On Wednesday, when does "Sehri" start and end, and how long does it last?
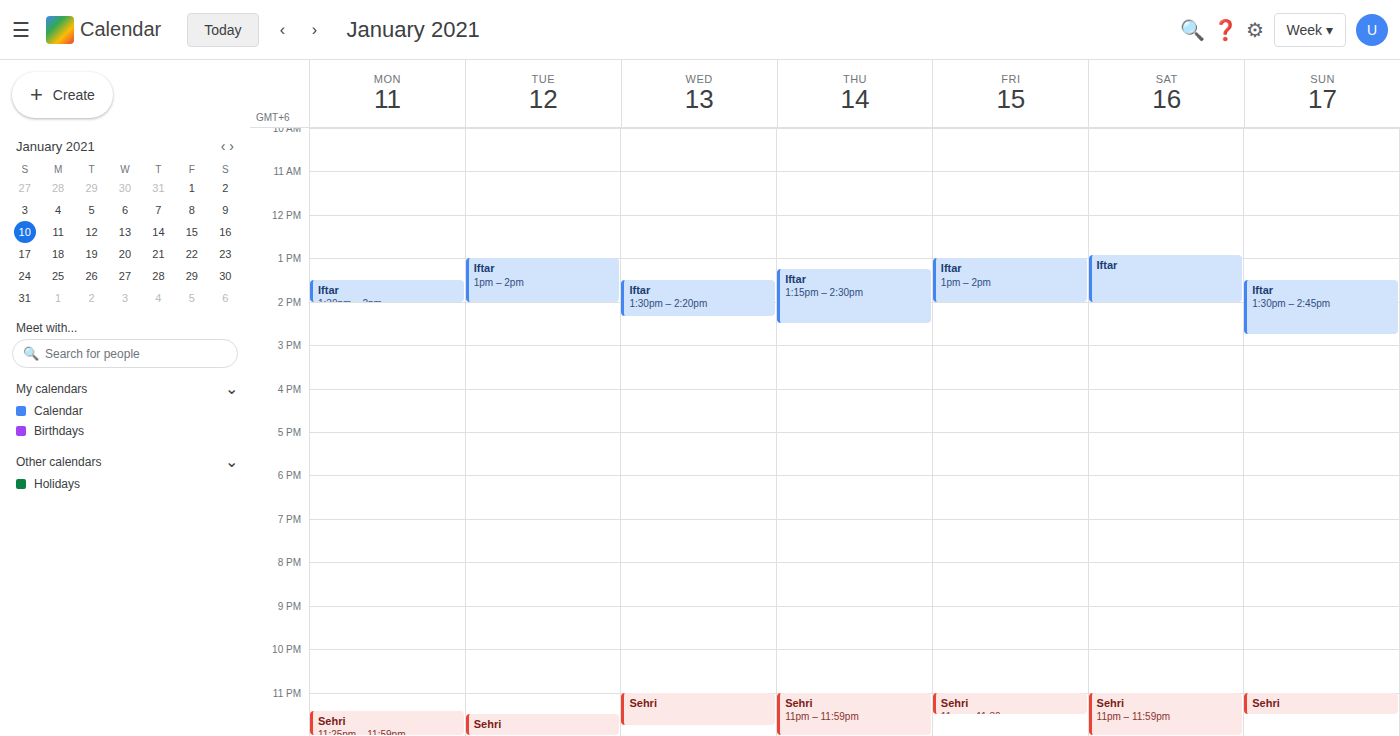
11:00 PM to 11:45 PM, 45 minutes